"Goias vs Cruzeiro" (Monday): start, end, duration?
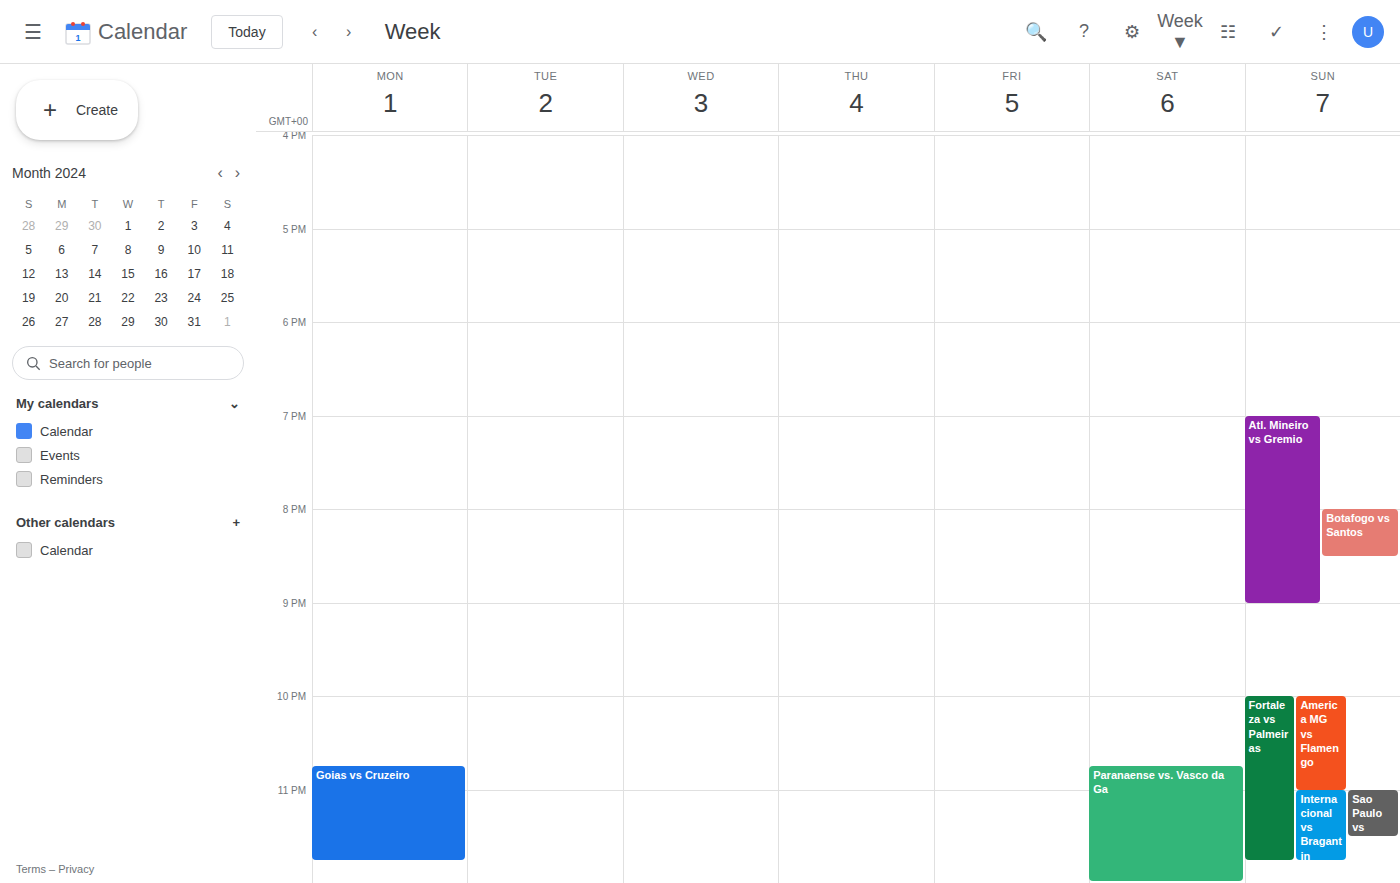
10:45 PM to 11:45 PM, 1 hour